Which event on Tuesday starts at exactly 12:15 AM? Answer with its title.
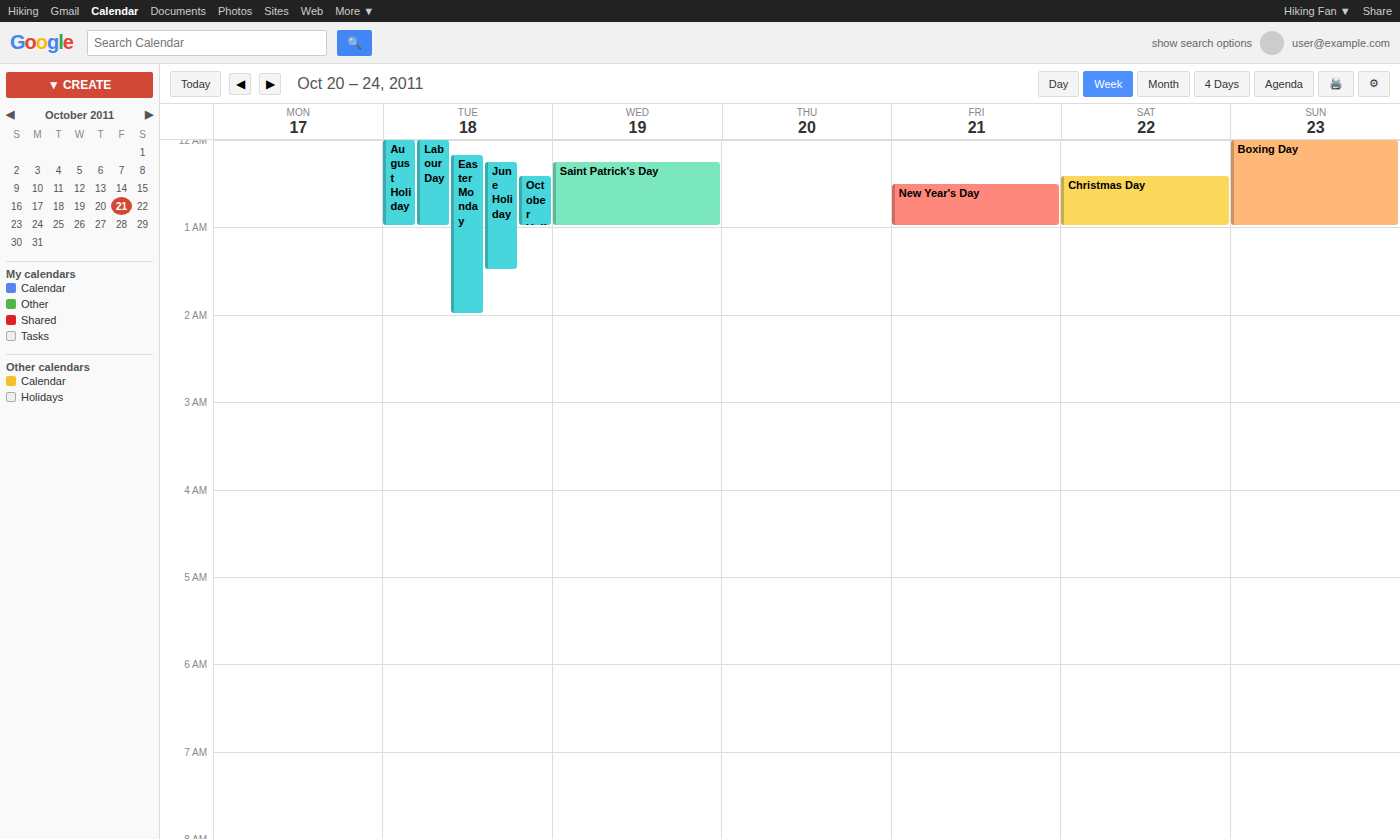
"June Holiday"